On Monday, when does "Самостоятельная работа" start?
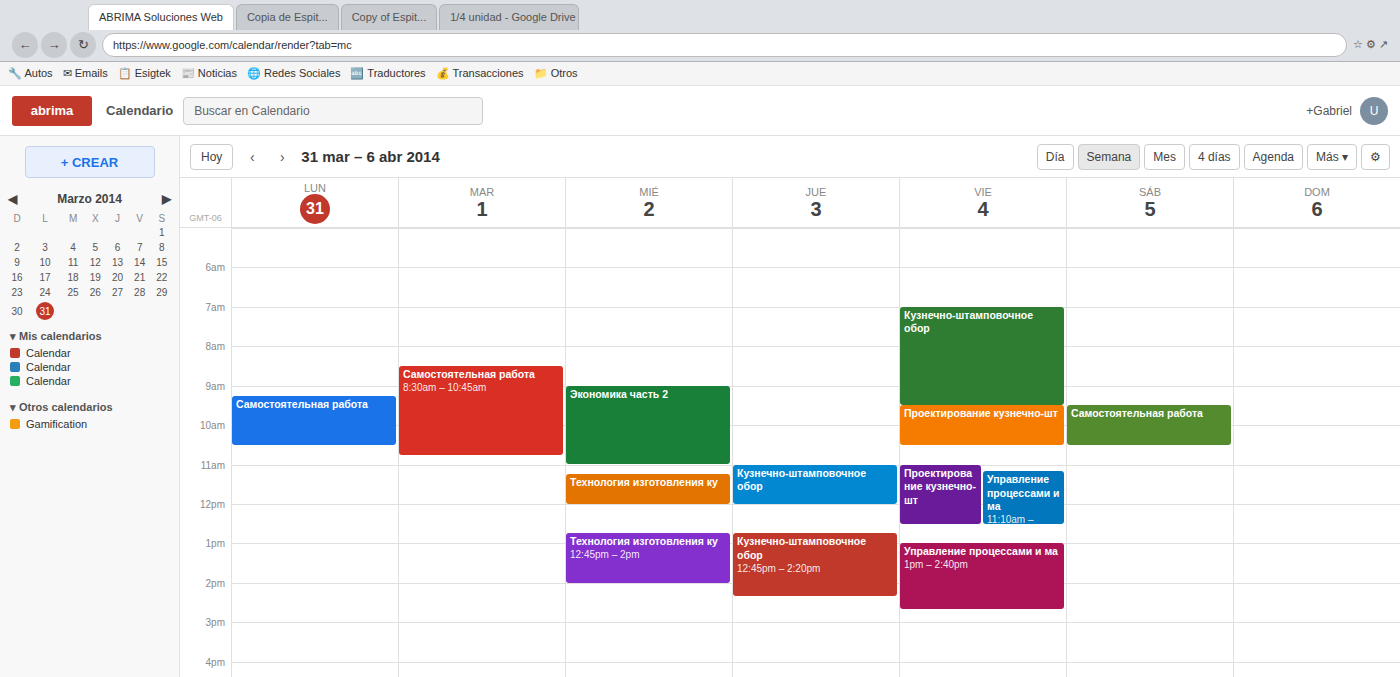
9:15 AM